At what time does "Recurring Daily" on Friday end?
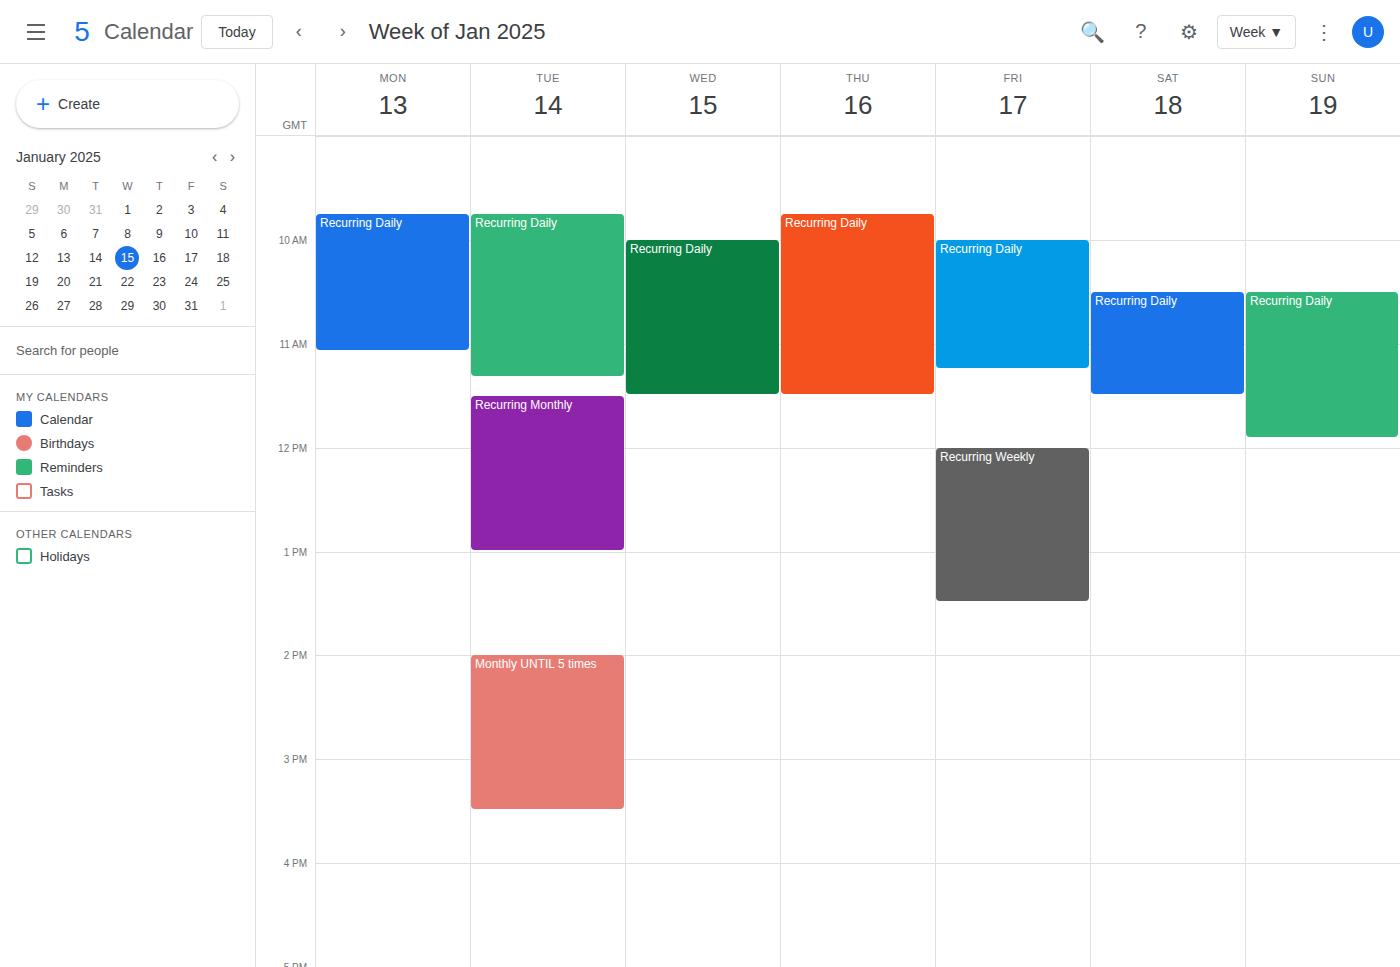
11:15